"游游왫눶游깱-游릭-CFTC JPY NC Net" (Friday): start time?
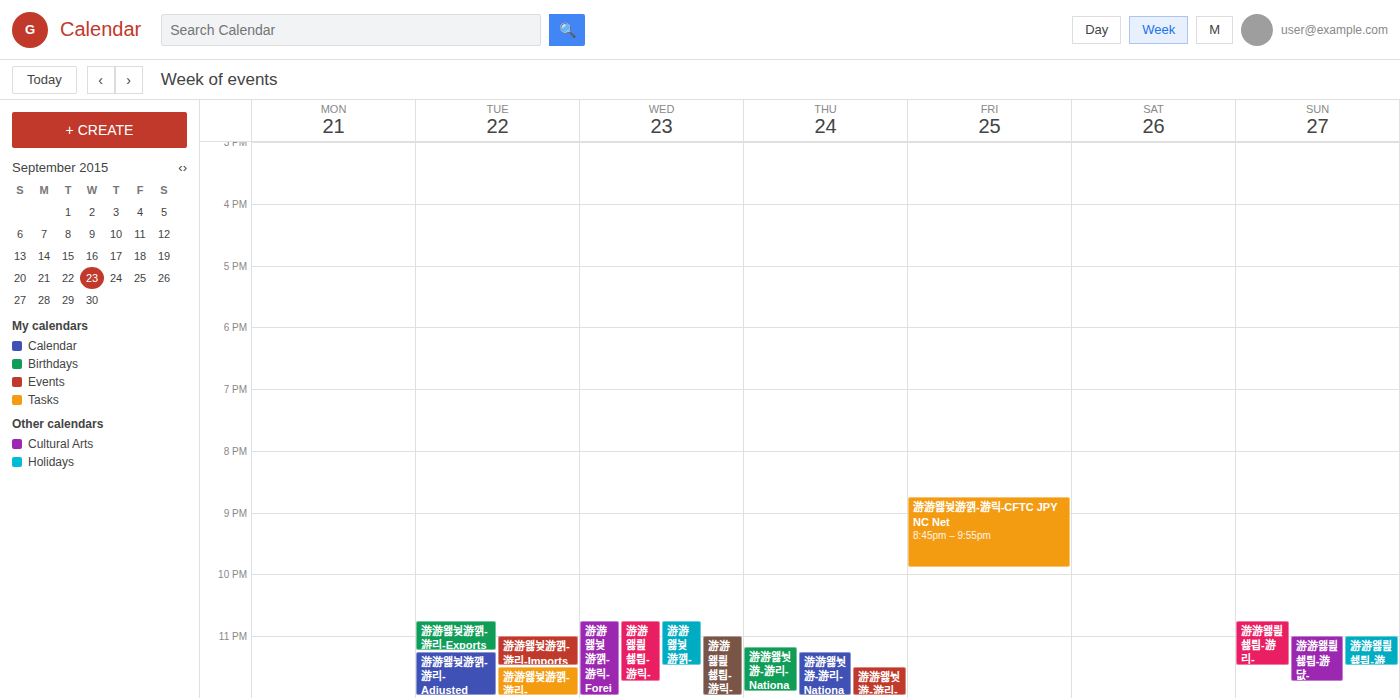
8:45 PM